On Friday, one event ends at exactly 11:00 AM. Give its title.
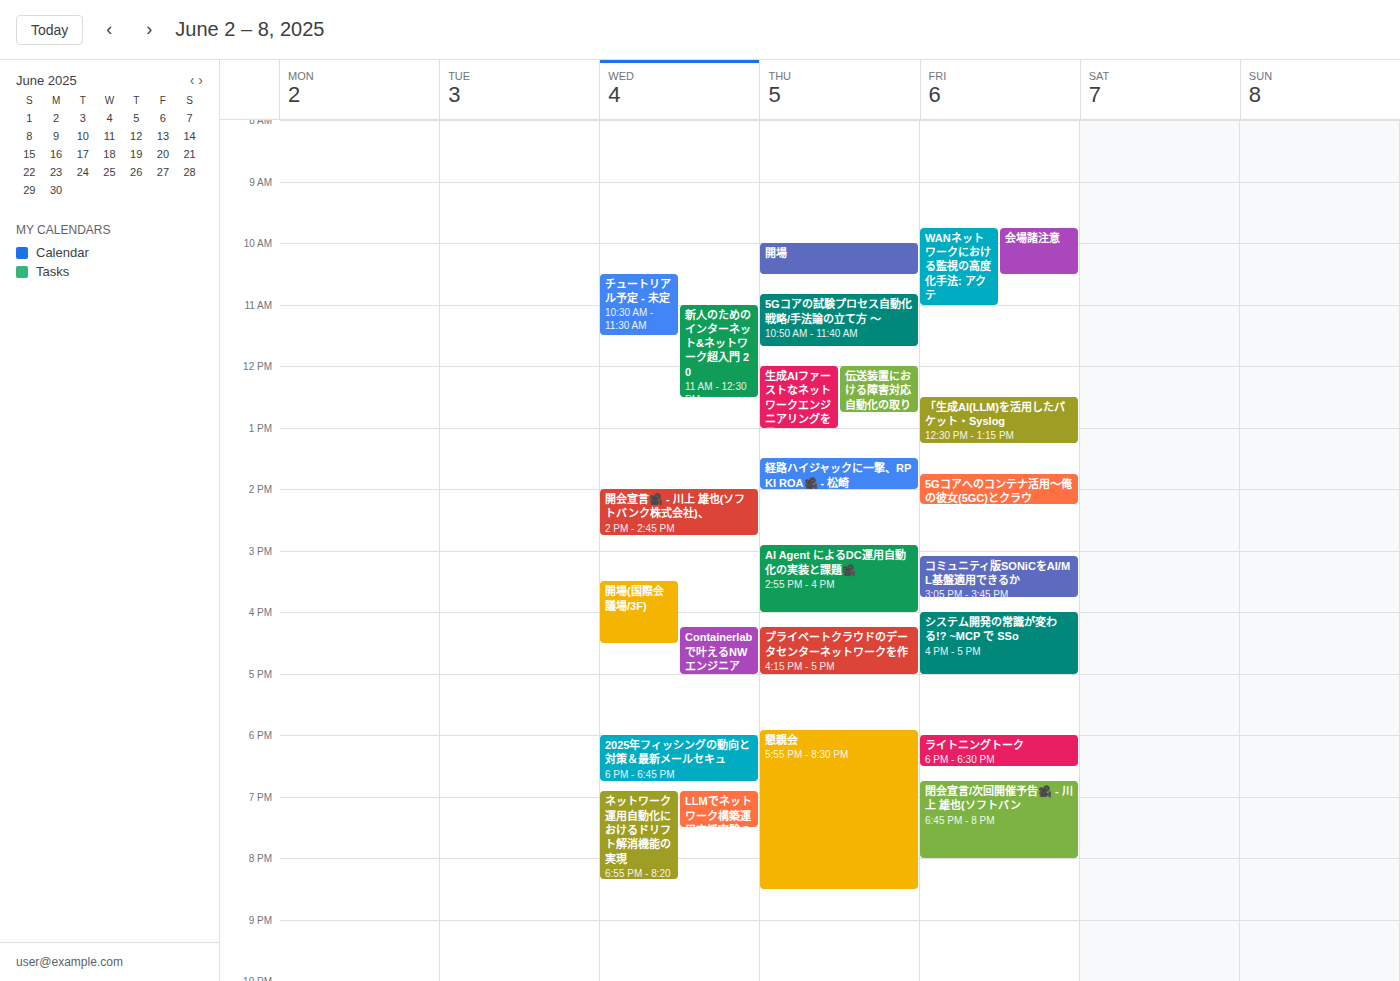
"WANネットワークにおける監視の高度化手法: アクテ"